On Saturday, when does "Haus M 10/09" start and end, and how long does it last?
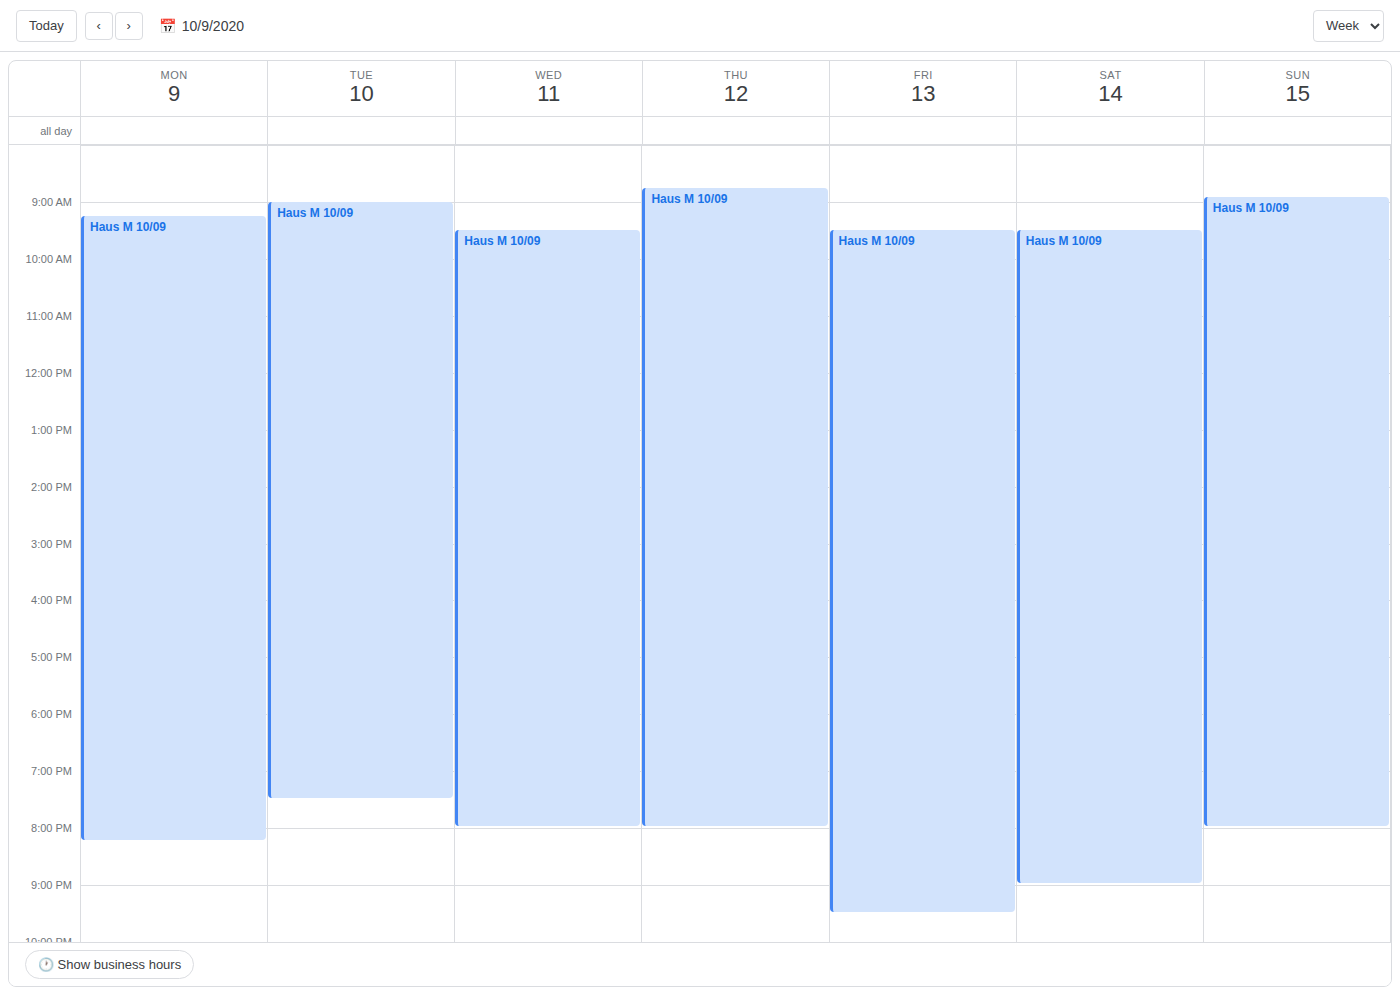
09:30 to 21:00, 11 hours 30 minutes